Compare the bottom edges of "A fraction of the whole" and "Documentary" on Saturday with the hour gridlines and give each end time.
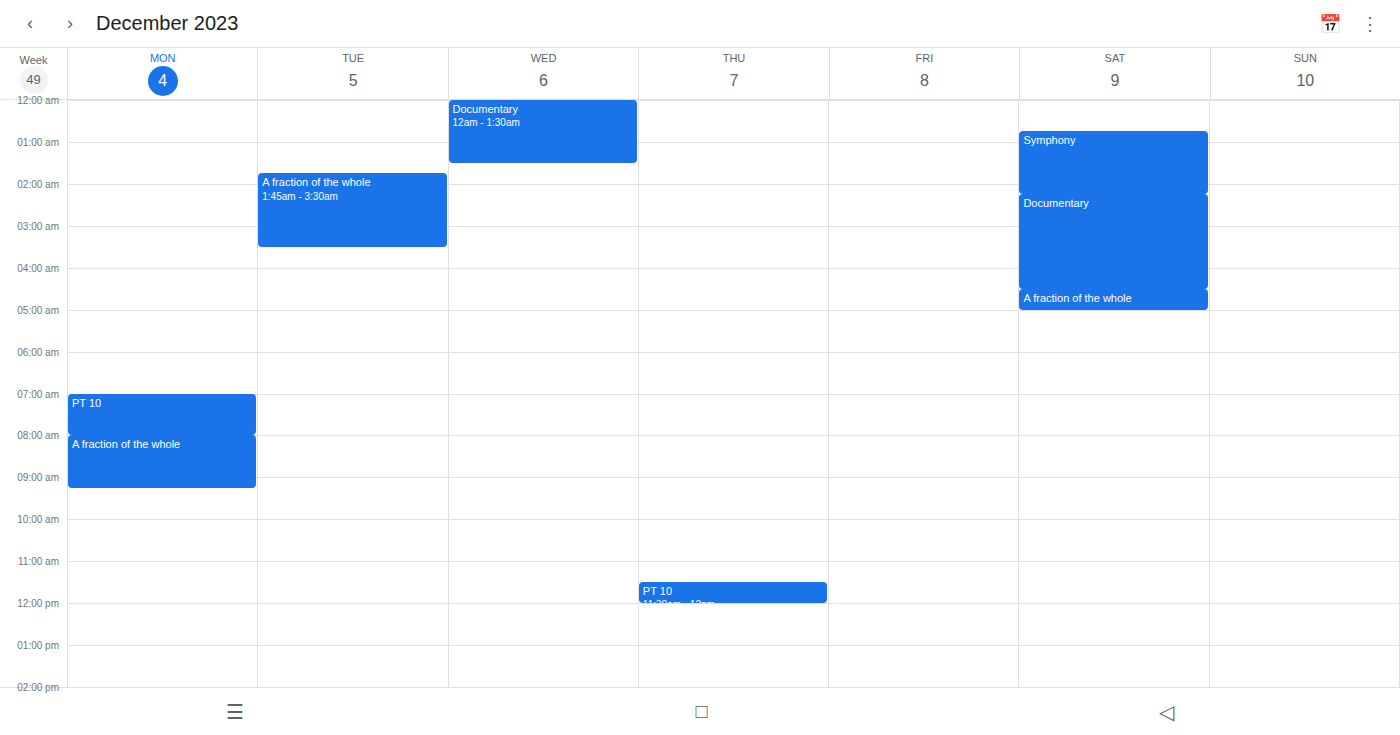
"A fraction of the whole": 5:00 AM, exactly on the 5 AM line. "Documentary": 4:30 AM, halfway between the 4 AM and 5 AM lines.